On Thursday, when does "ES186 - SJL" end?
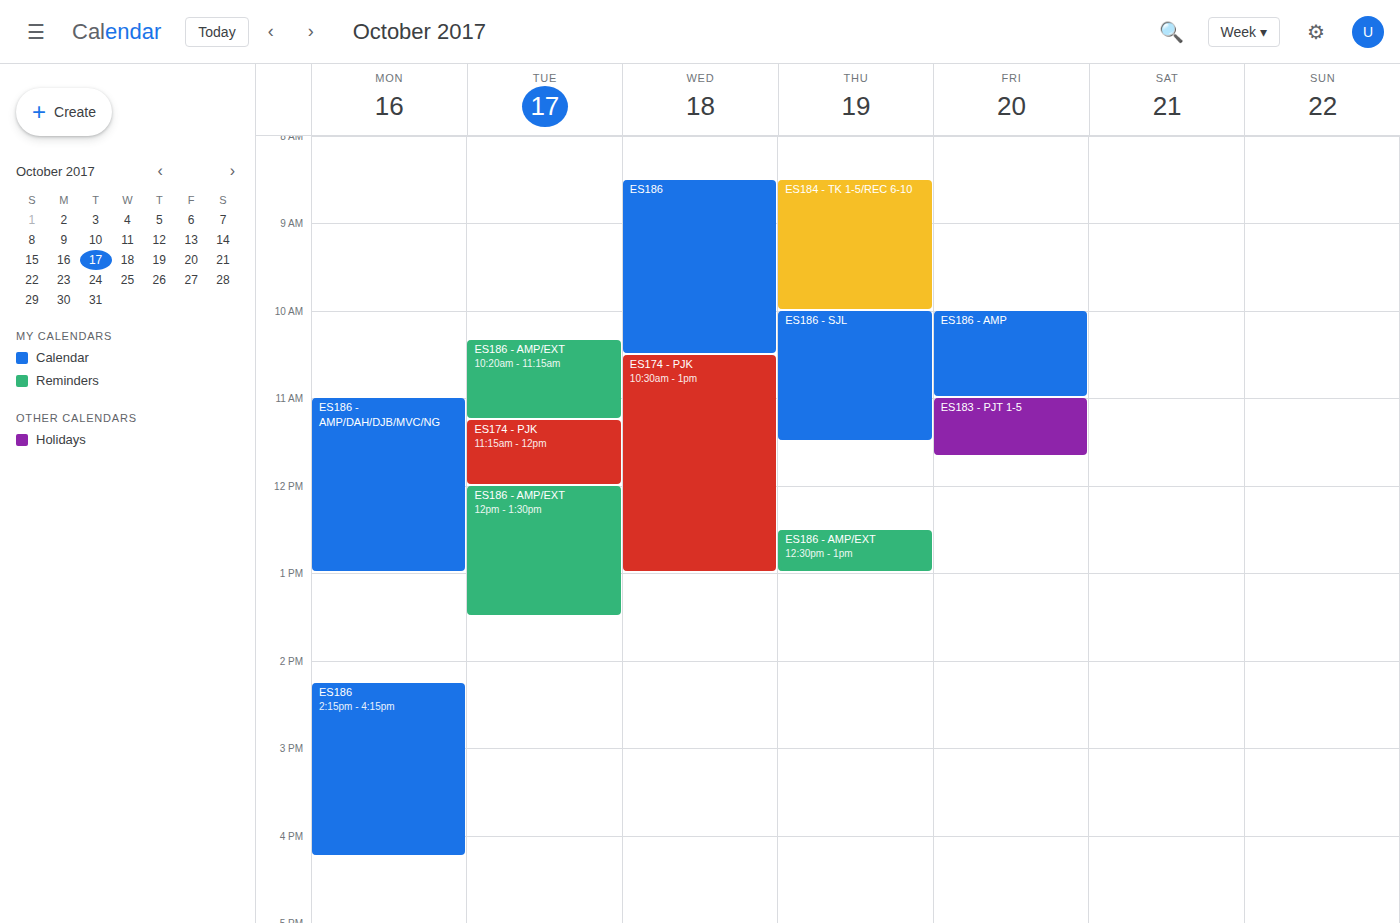
11:30 AM